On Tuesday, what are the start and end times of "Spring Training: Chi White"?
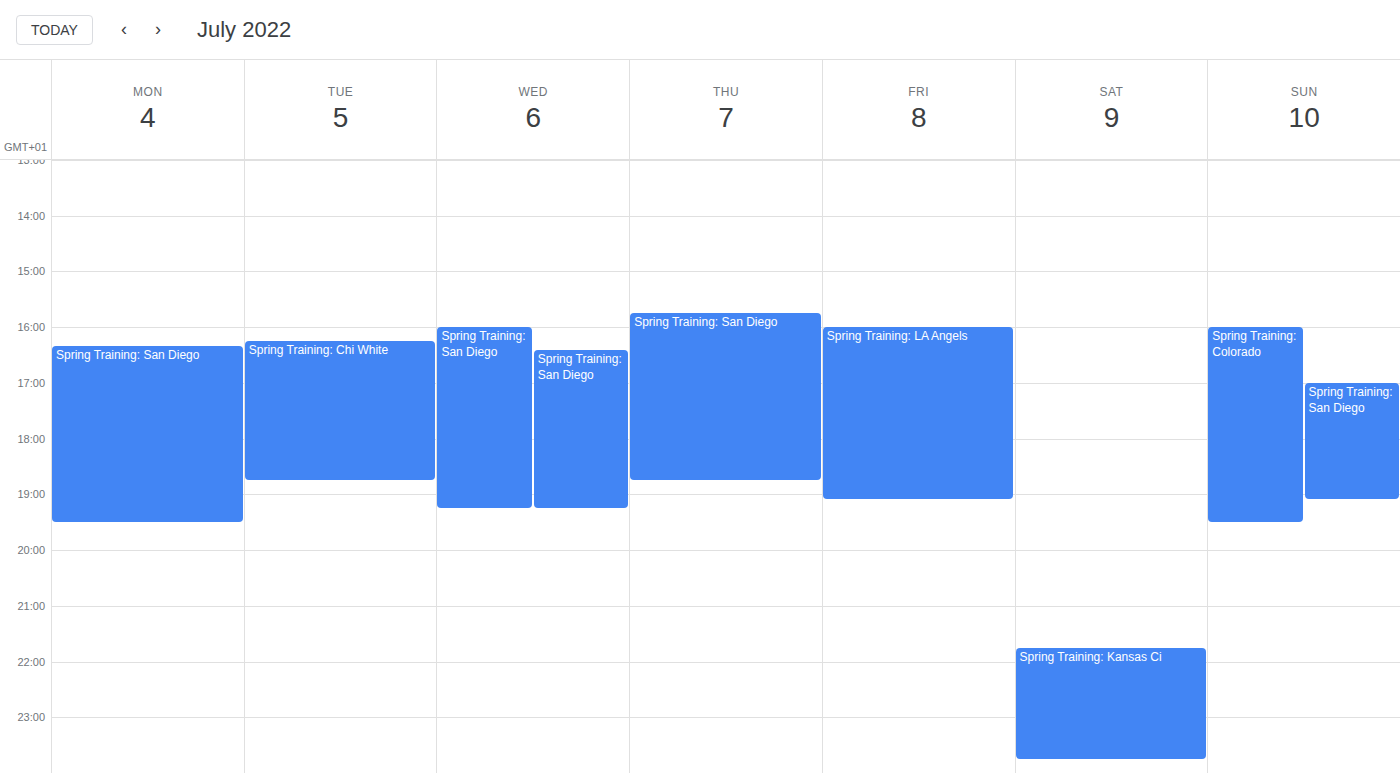
4:15 PM to 6:45 PM